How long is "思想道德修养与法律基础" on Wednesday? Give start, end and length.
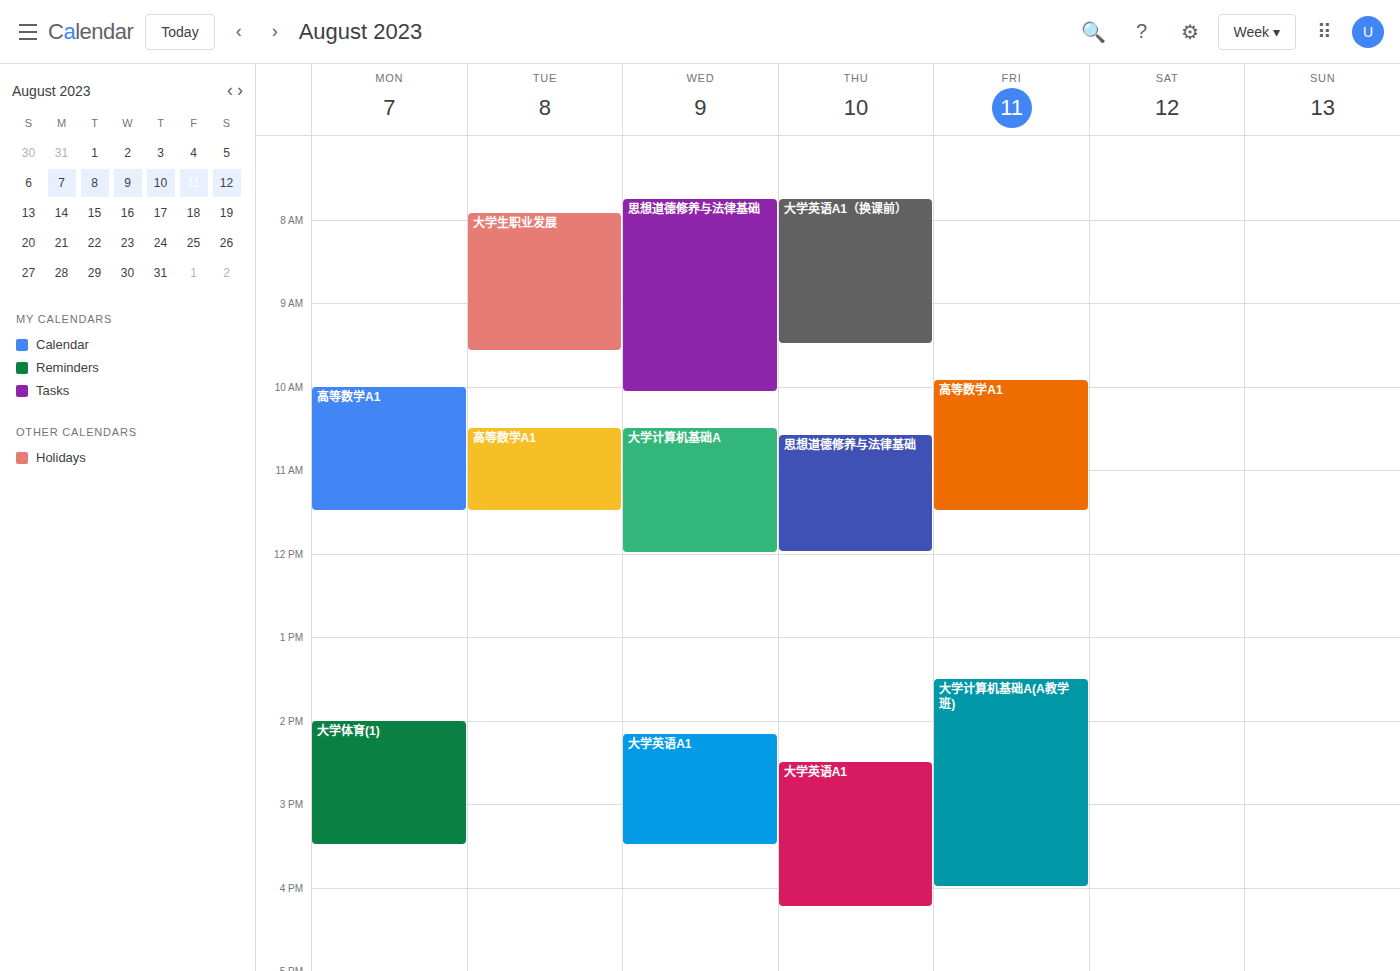
07:45 to 10:05, 2 hours 20 minutes